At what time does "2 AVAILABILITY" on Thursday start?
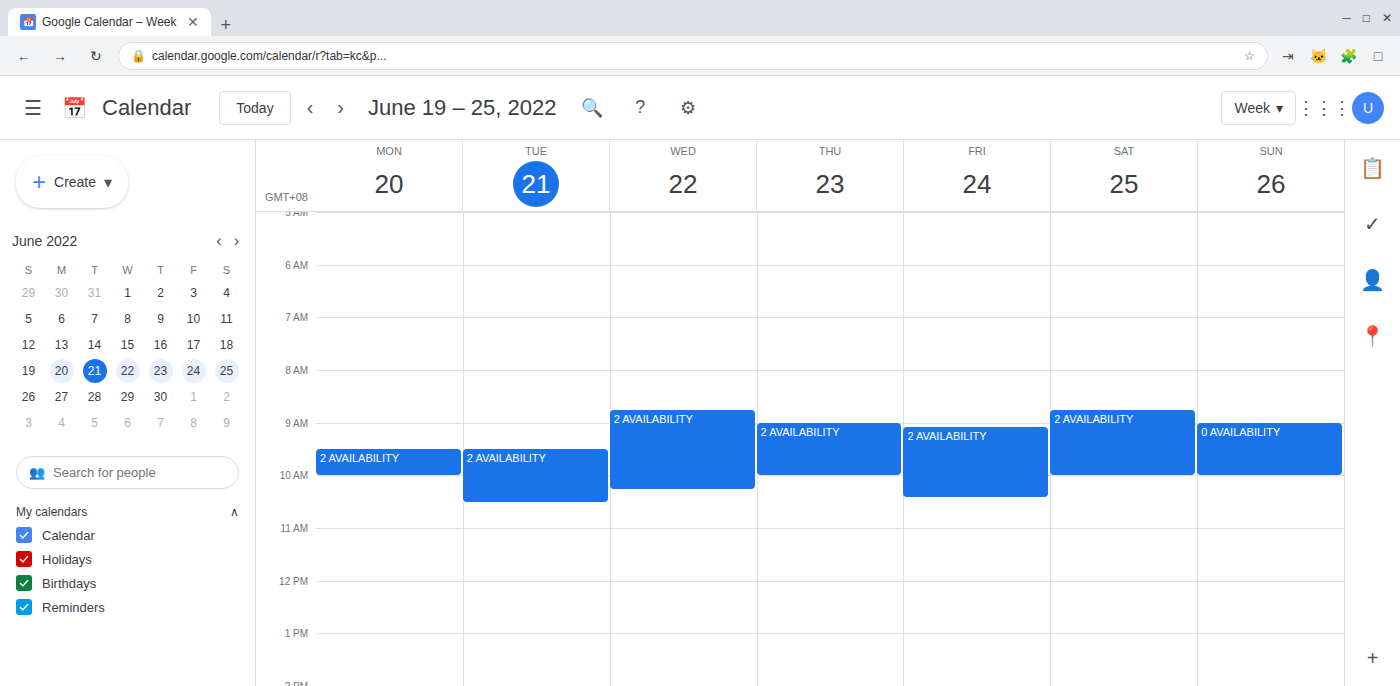
9:00 AM